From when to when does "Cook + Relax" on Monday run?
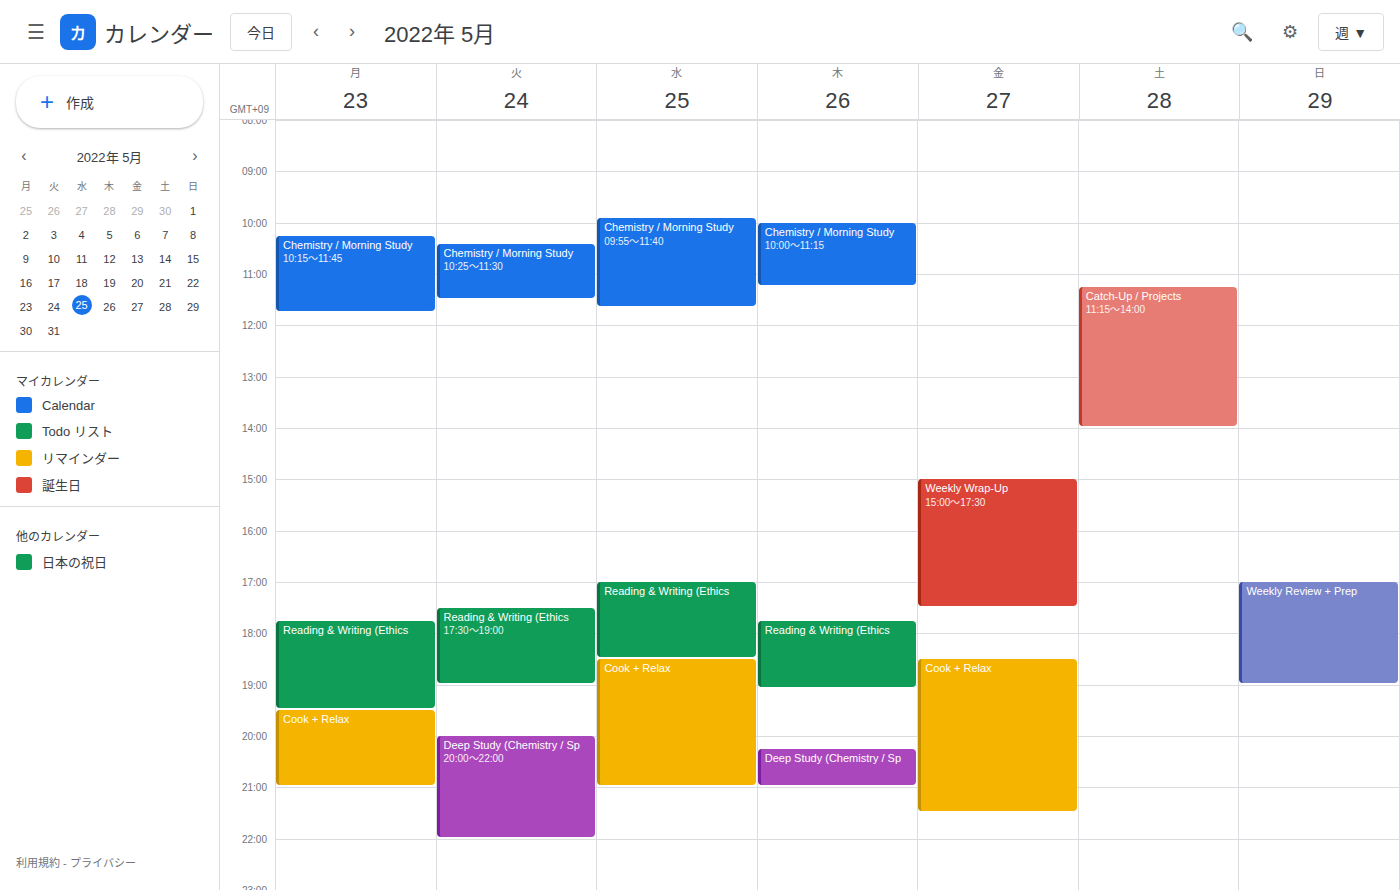
7:30 PM to 9:00 PM